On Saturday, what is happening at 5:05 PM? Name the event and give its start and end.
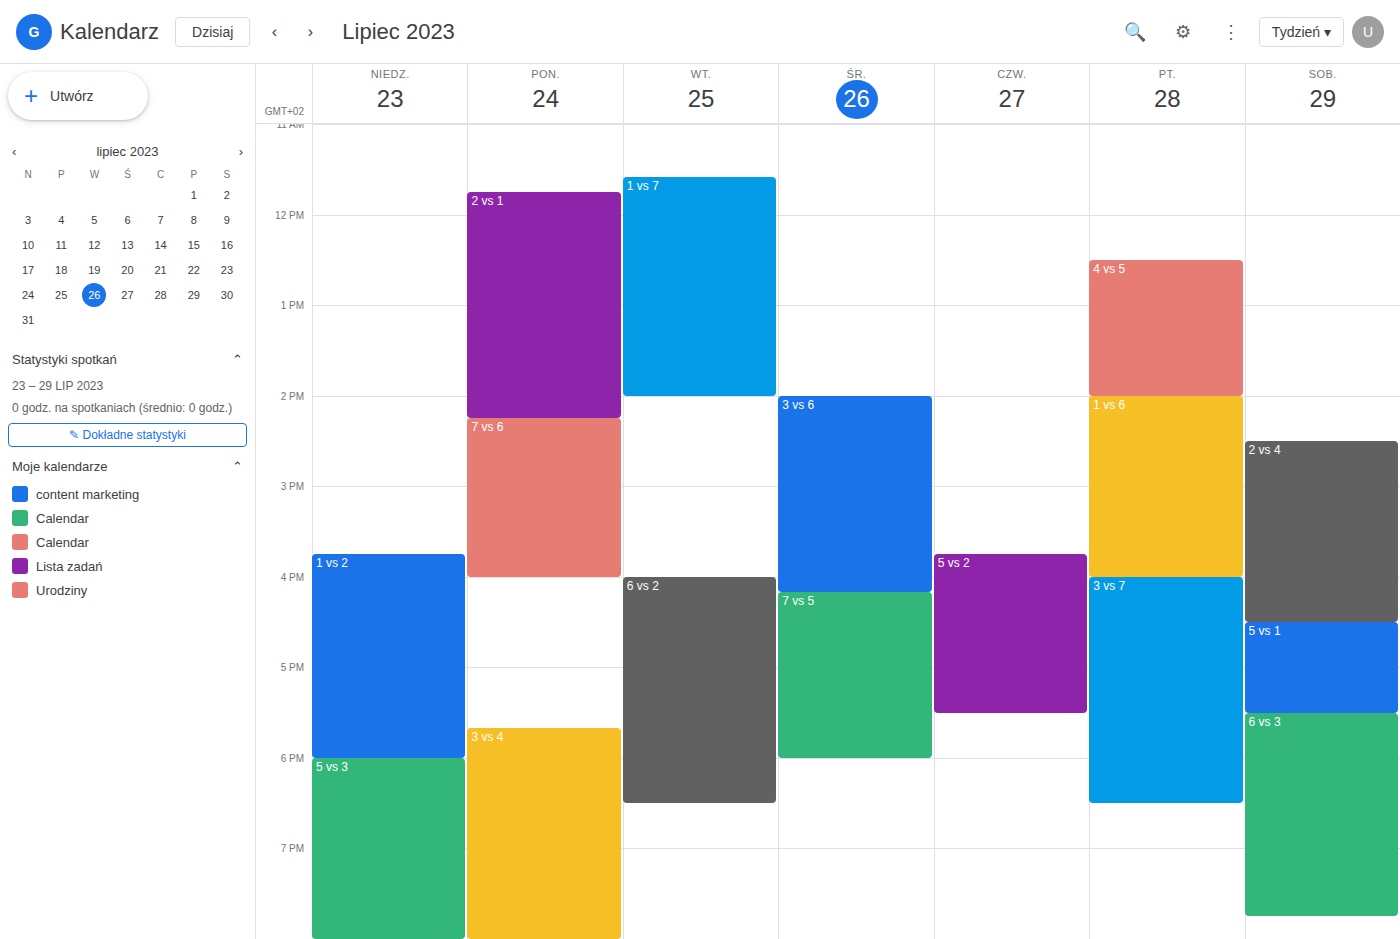
"5 vs 1", 4:30 PM to 5:30 PM